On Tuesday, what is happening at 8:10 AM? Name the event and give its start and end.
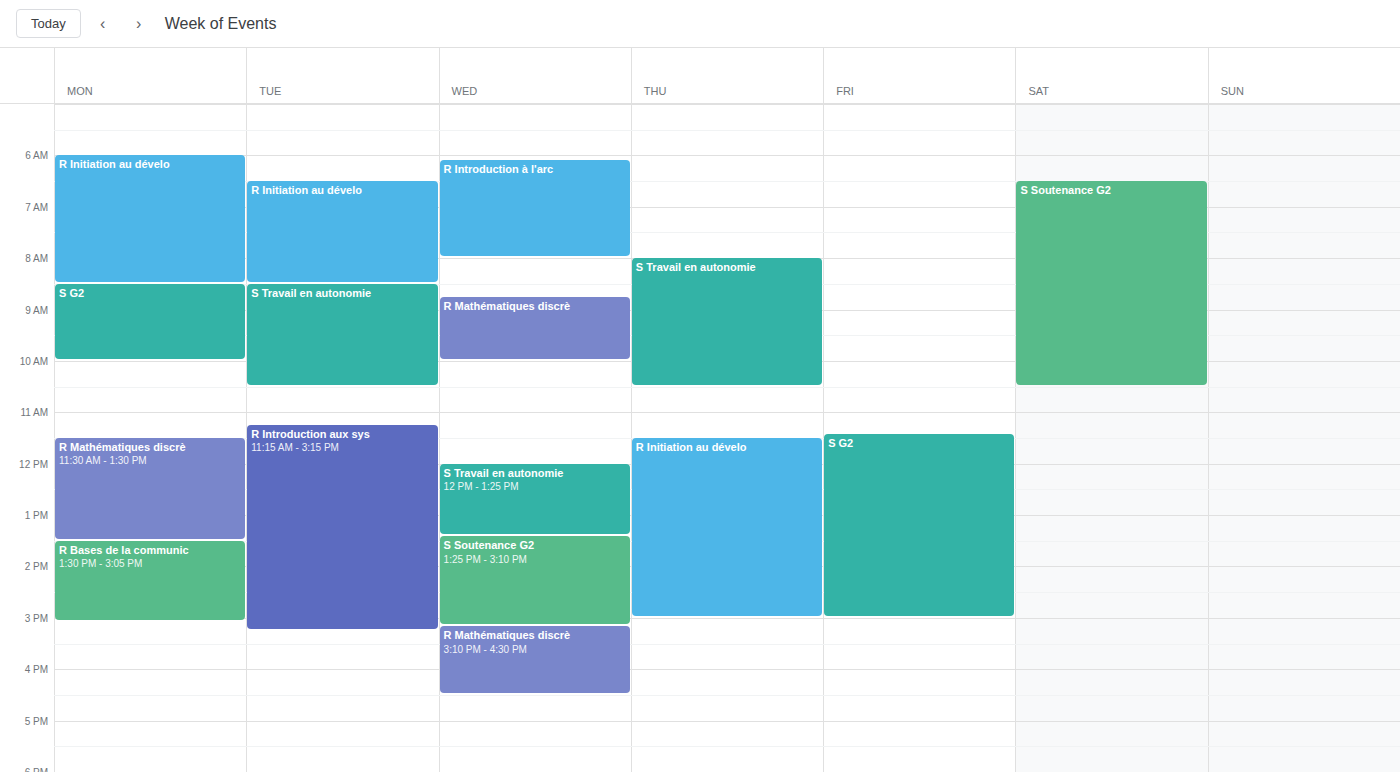
"R Initiation au dévelo", 6:30 AM to 8:30 AM